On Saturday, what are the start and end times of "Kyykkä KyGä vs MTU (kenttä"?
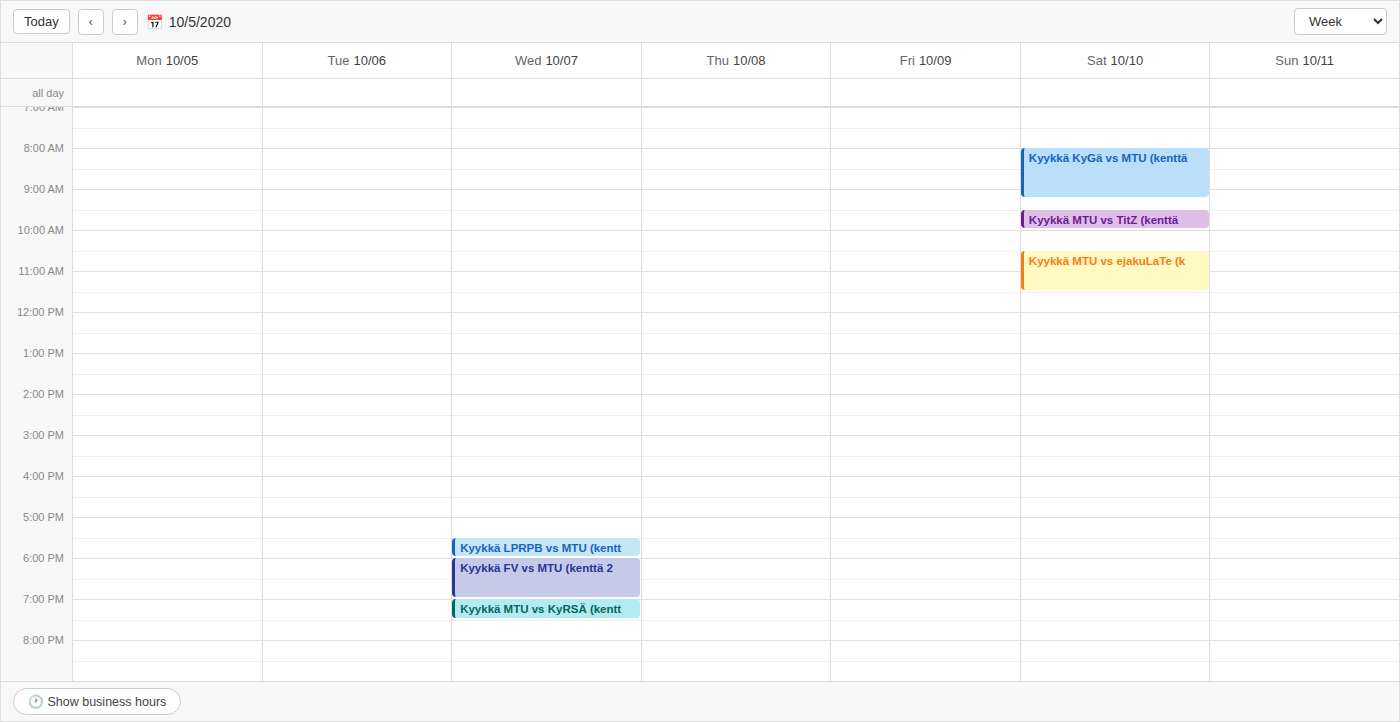
8:00 AM to 9:15 AM